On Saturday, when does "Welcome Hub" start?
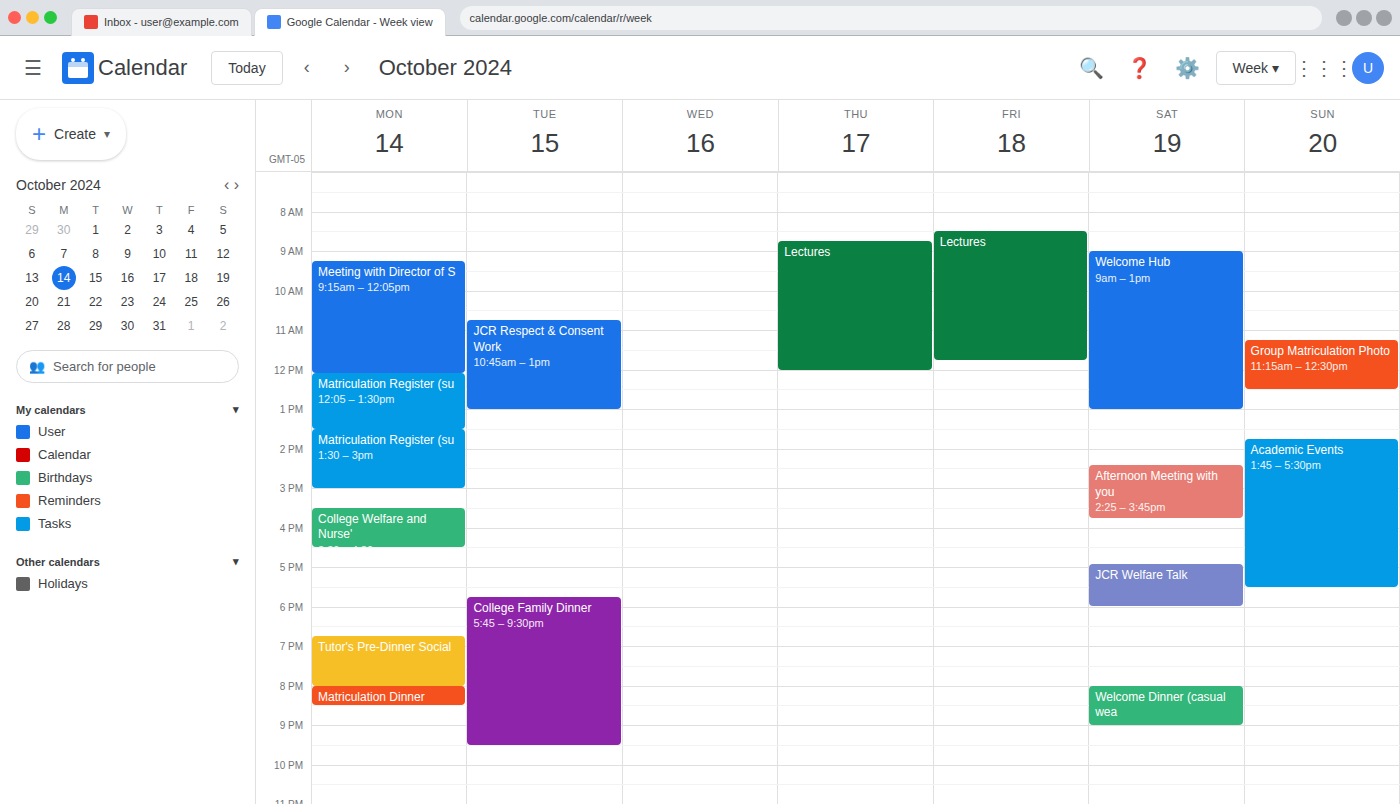
9:00 AM